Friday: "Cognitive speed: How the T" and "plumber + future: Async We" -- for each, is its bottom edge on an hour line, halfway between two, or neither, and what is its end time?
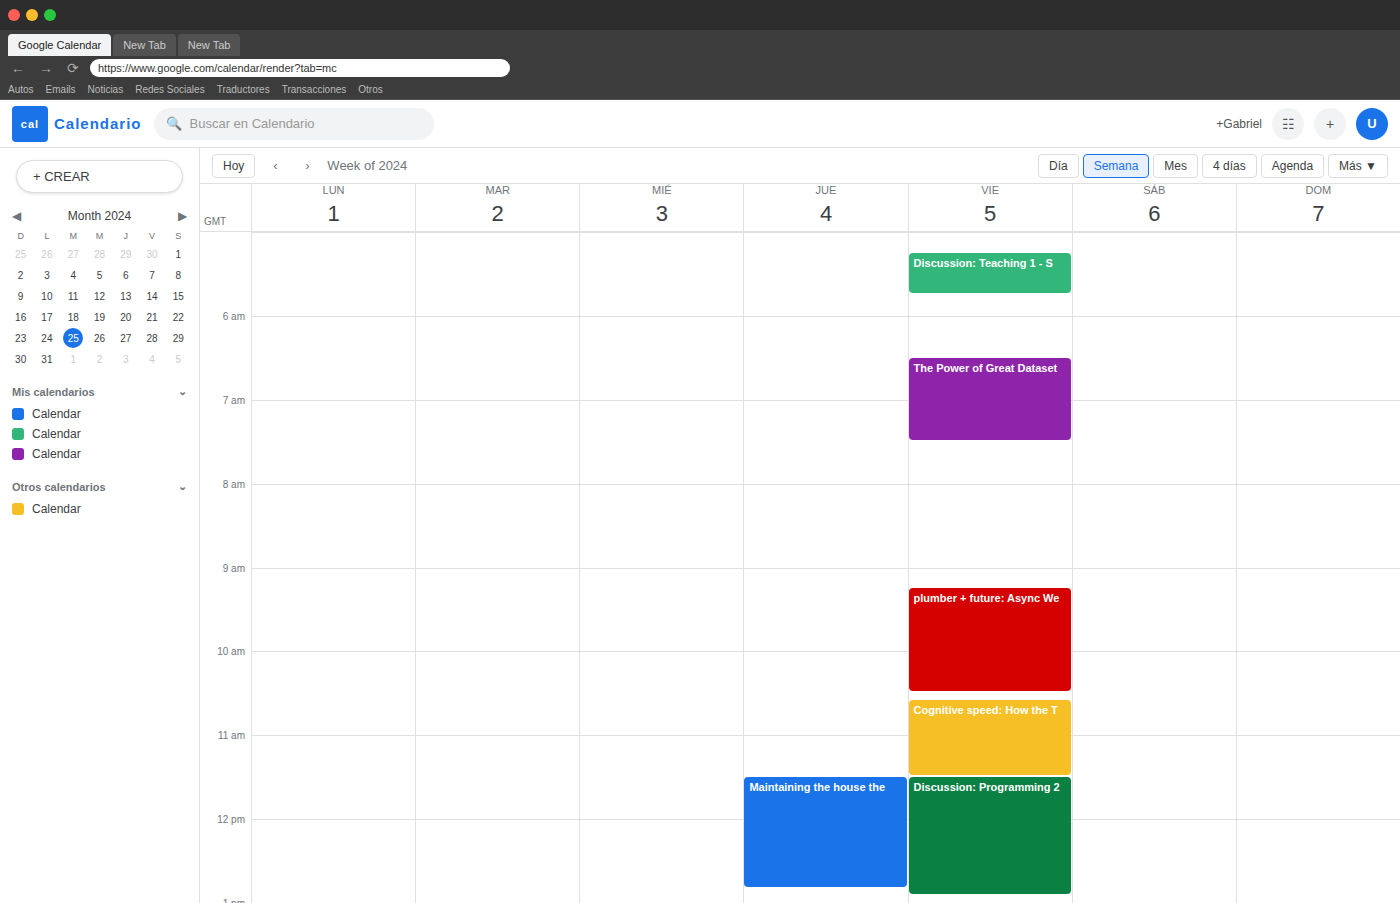
"Cognitive speed: How the T": 11:30, halfway between the 11:00 and 12:00 lines. "plumber + future: Async We": 10:30, halfway between the 10:00 and 11:00 lines.